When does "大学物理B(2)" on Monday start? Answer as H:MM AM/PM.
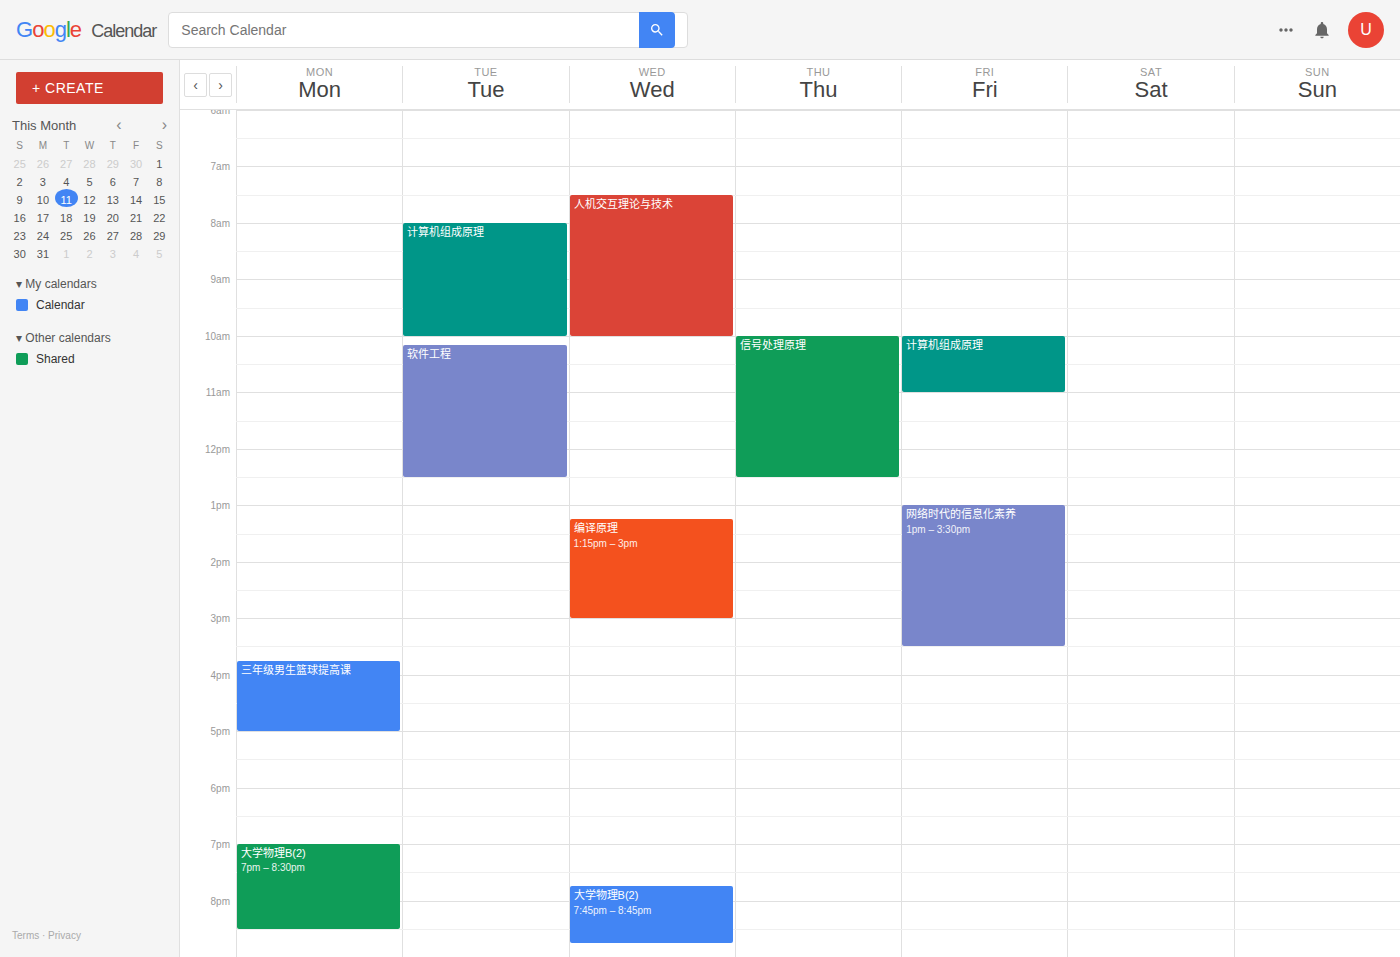
7:00 PM